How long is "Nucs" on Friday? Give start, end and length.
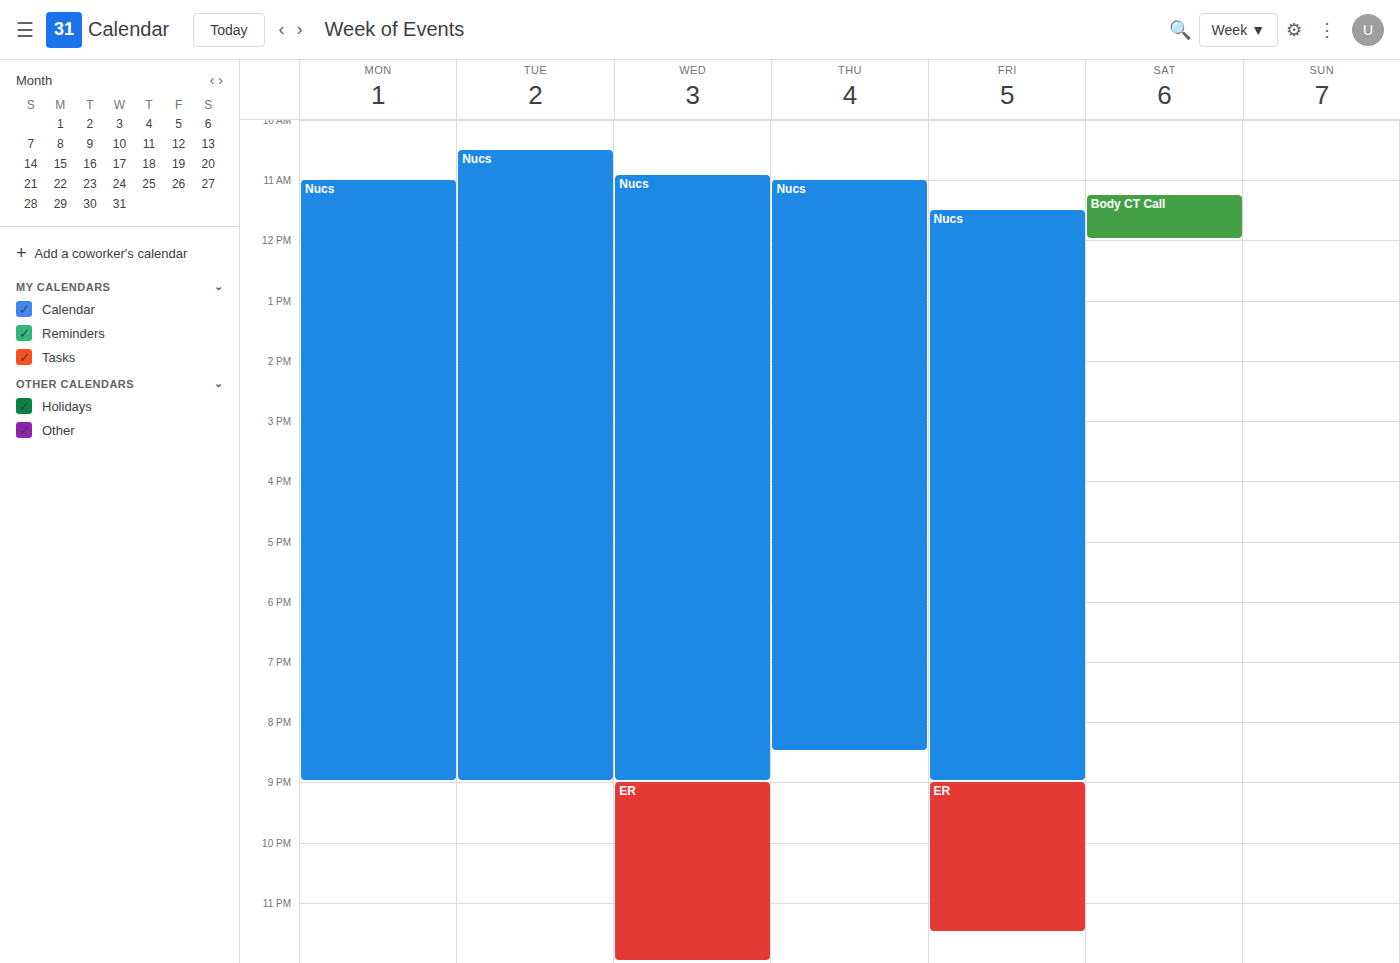
11:30 to 21:00, 9 hours 30 minutes